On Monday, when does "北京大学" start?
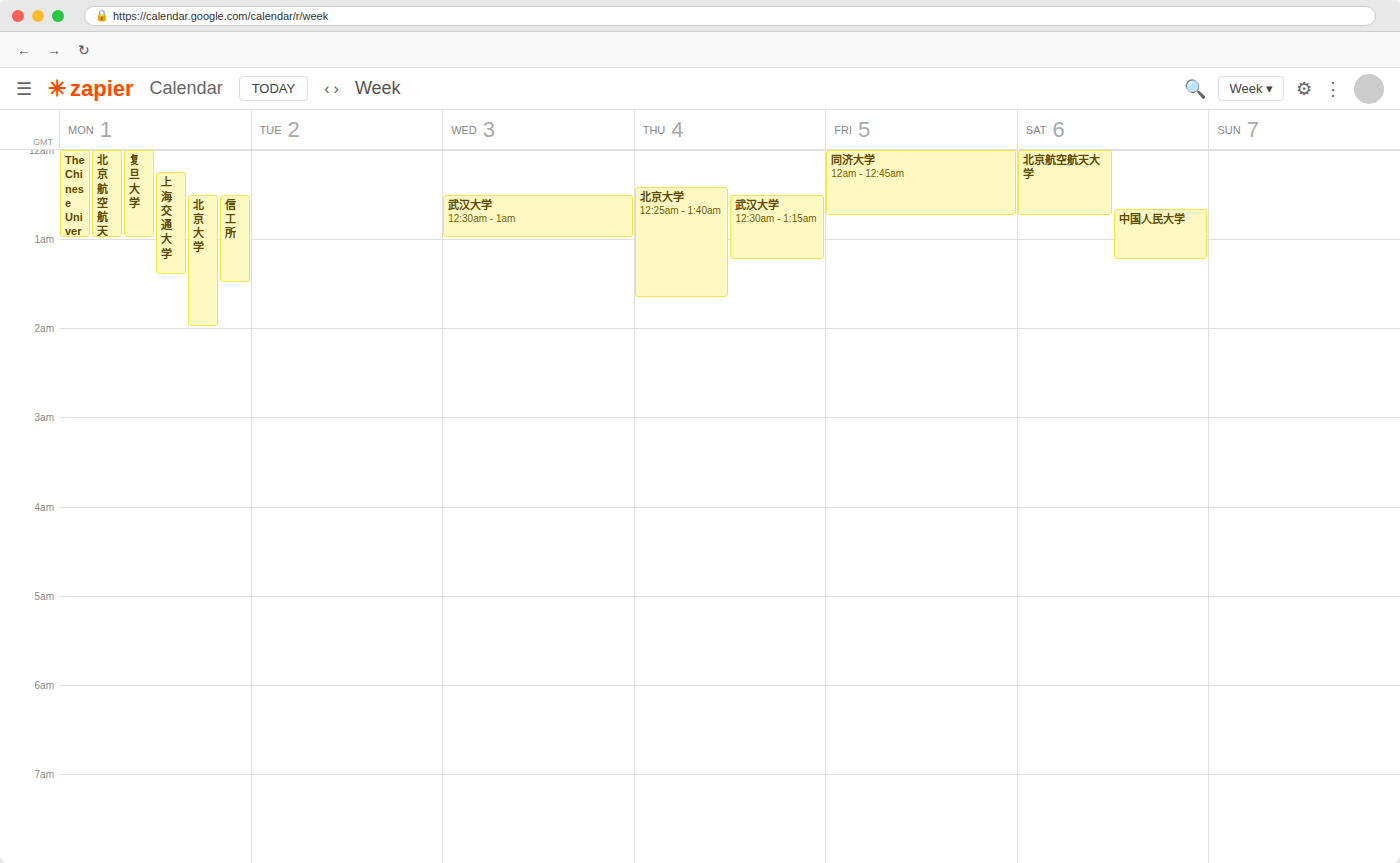
12:30 AM